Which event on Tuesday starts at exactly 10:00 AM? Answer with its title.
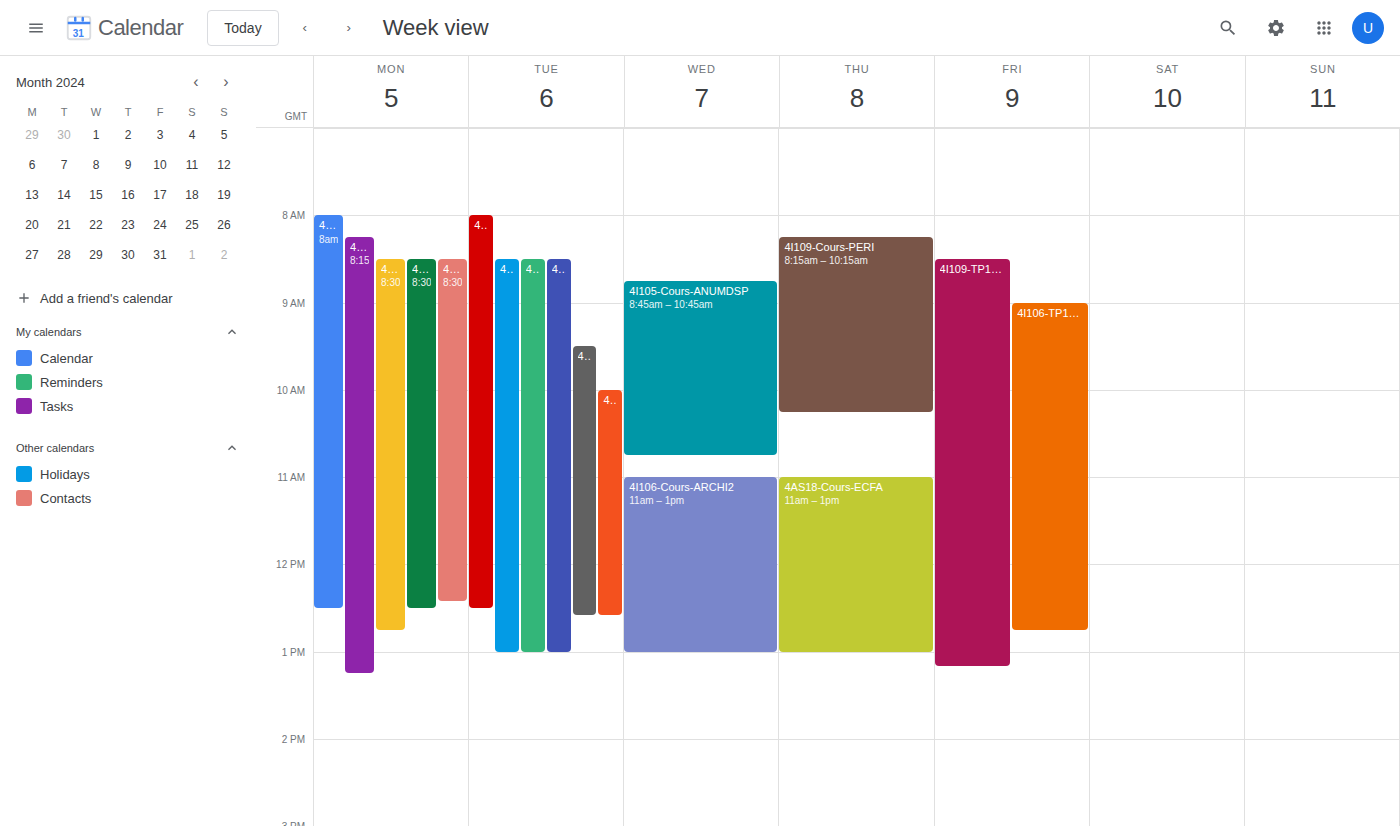
"4AS18-TP2-ECFA"